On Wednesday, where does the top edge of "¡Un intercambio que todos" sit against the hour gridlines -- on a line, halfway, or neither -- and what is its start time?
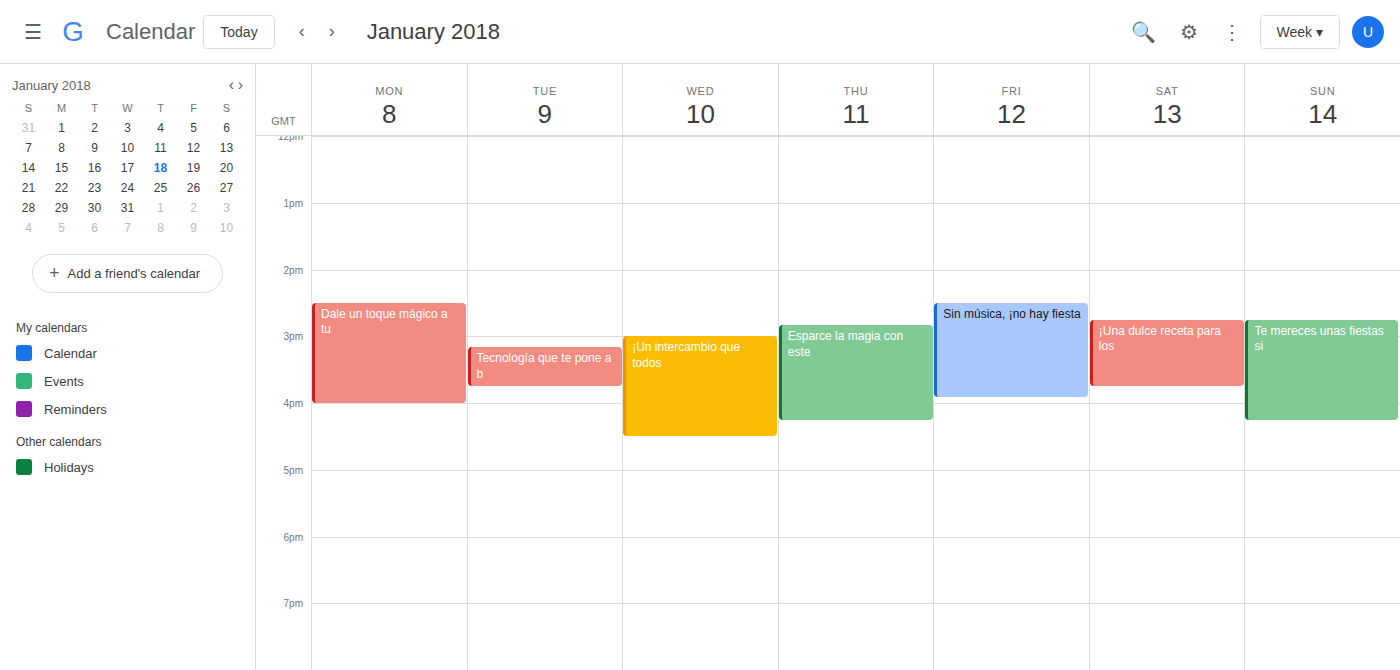
3:00 PM -- exactly on the 3 PM line.